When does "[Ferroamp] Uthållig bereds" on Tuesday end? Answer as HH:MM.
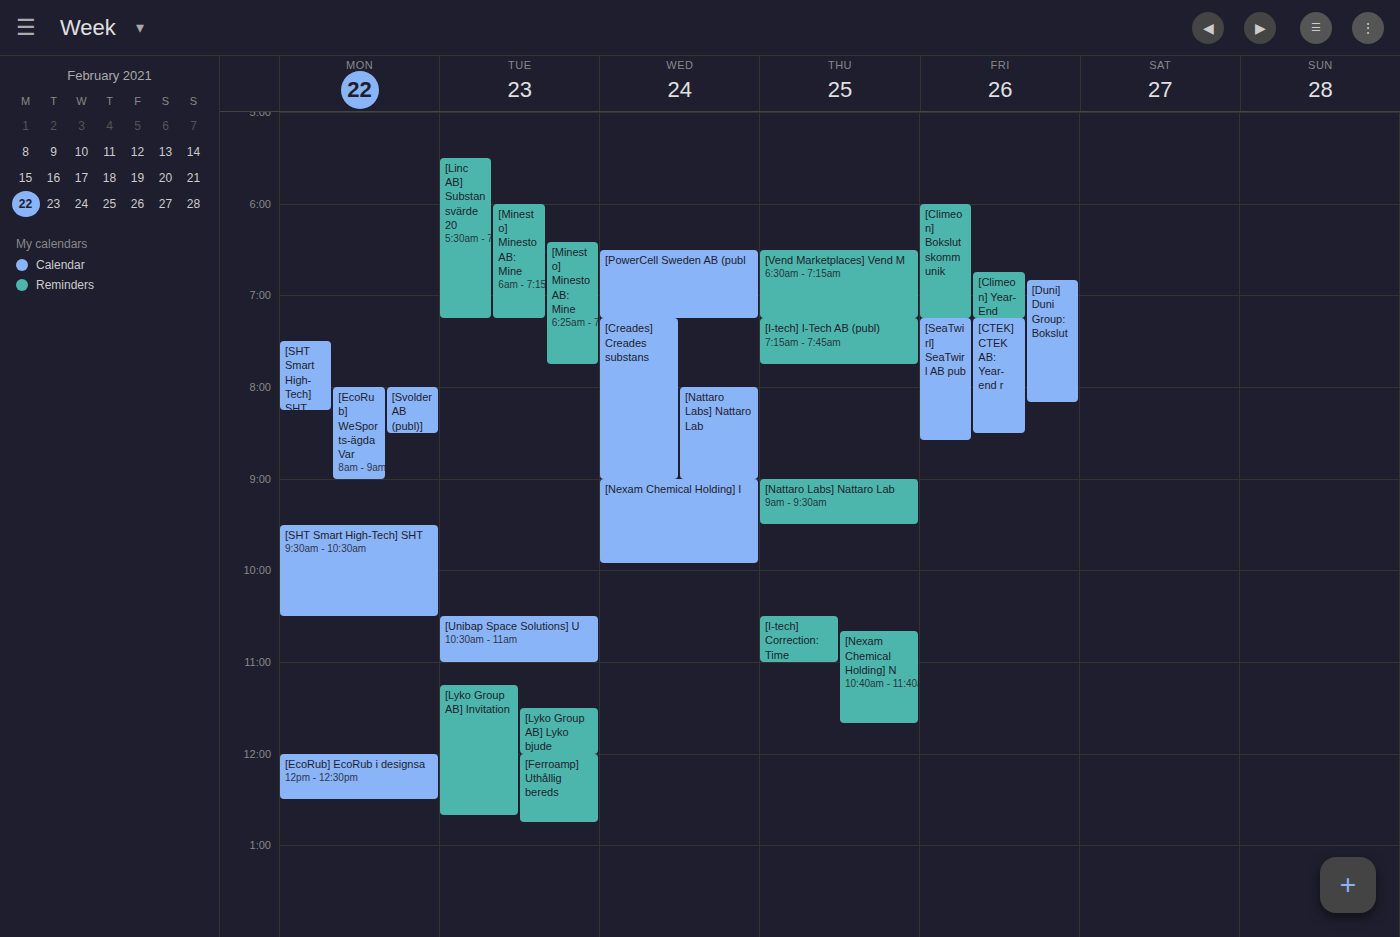
12:45